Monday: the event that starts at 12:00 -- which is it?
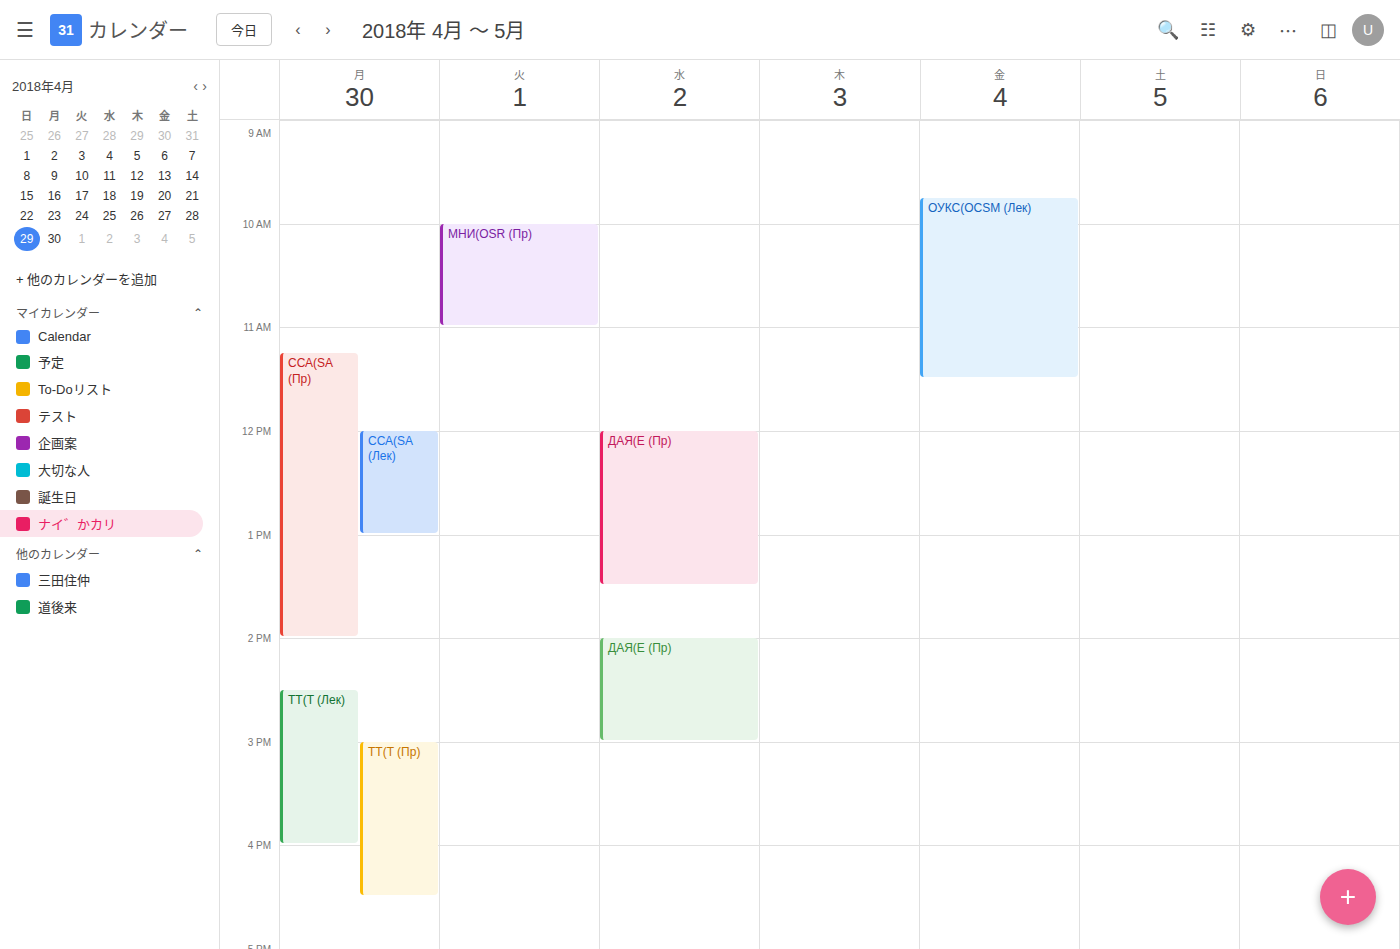
"ССА(SA (Лек)"